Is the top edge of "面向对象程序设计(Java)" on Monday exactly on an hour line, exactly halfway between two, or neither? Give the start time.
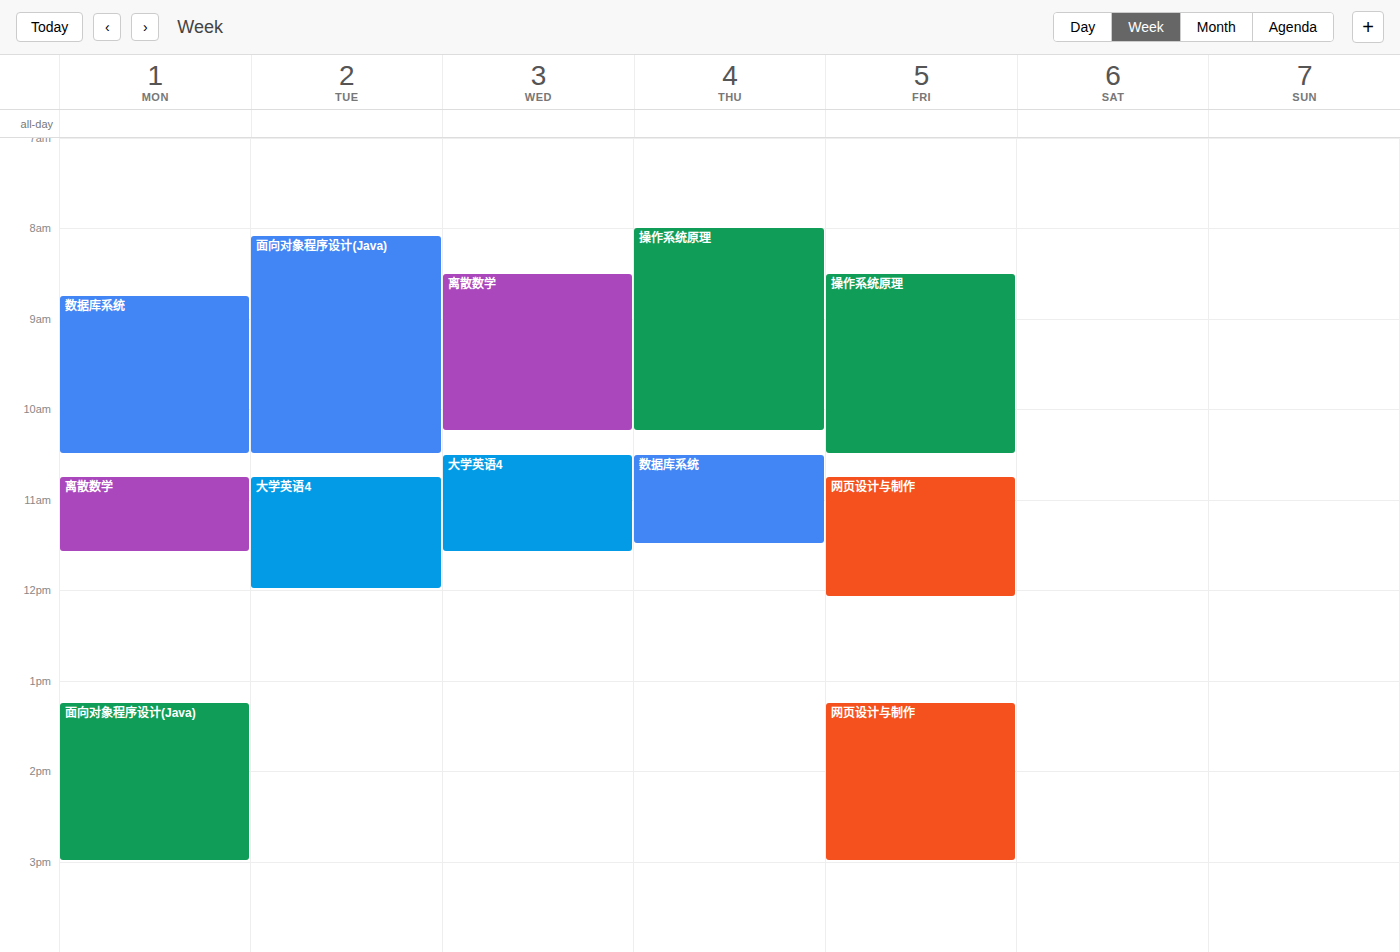
1:15 PM -- neither: a quarter of the way from the 1 PM line to the 2 PM line.